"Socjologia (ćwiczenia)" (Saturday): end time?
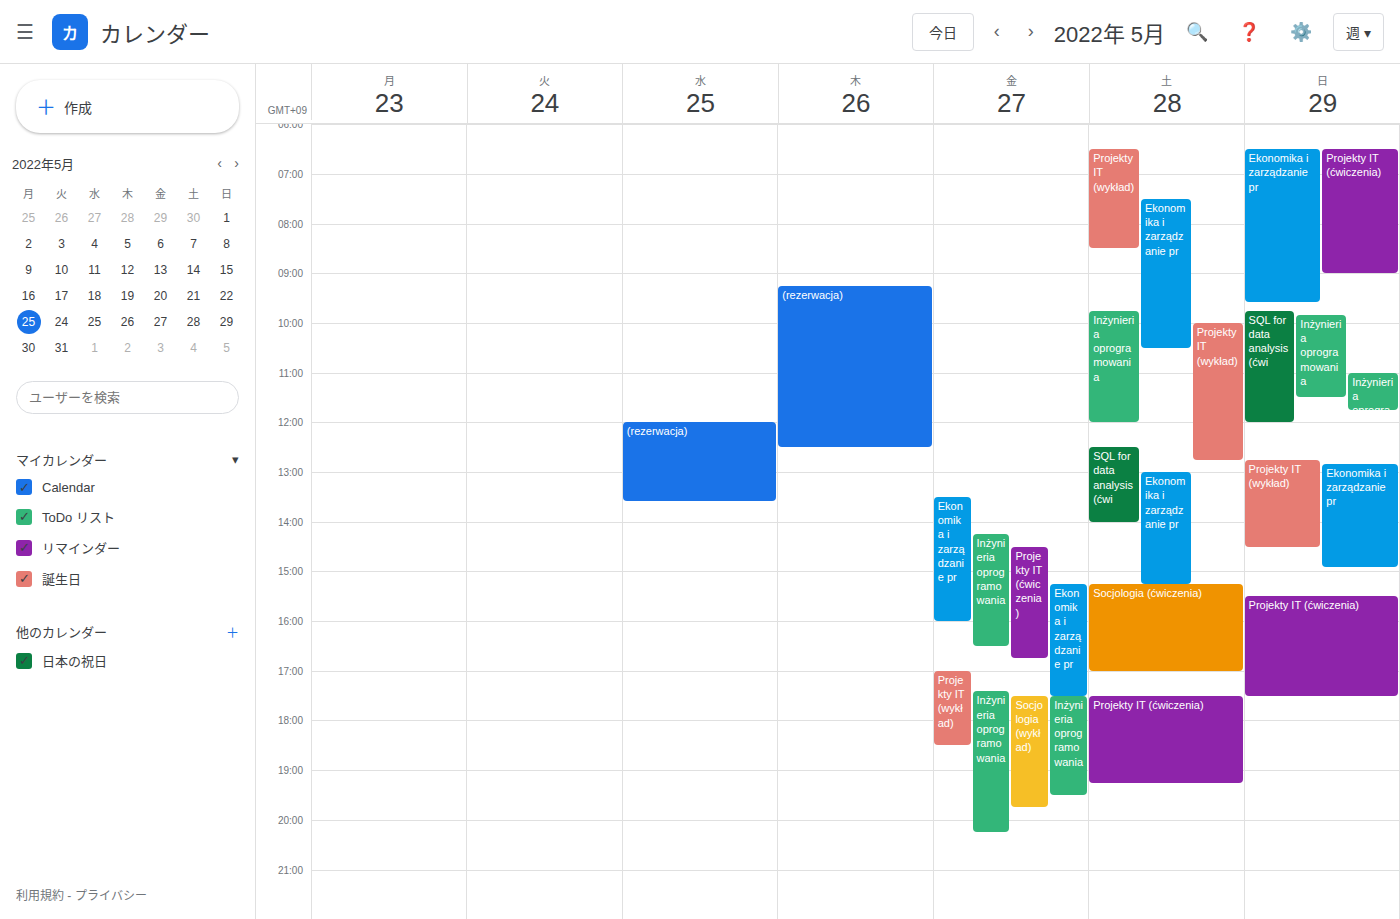
5:00 PM